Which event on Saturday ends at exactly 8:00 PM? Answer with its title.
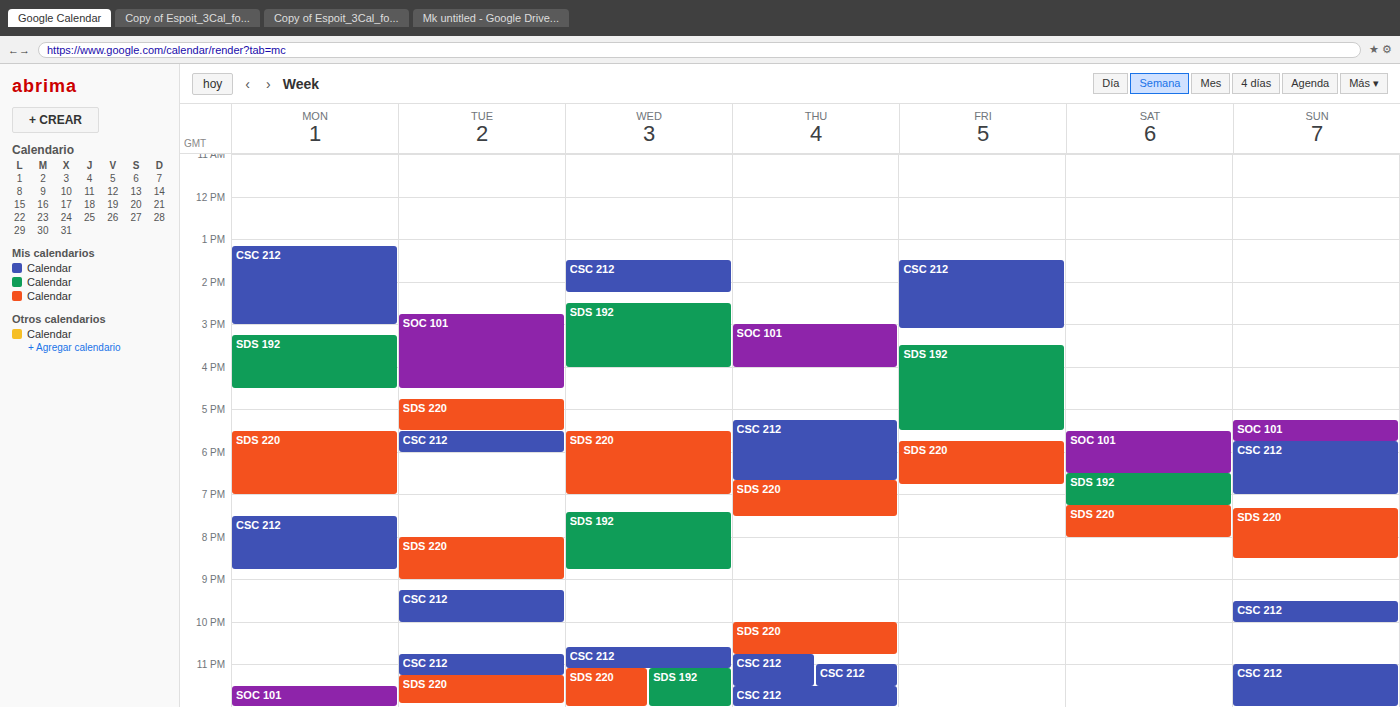
"SDS 220"